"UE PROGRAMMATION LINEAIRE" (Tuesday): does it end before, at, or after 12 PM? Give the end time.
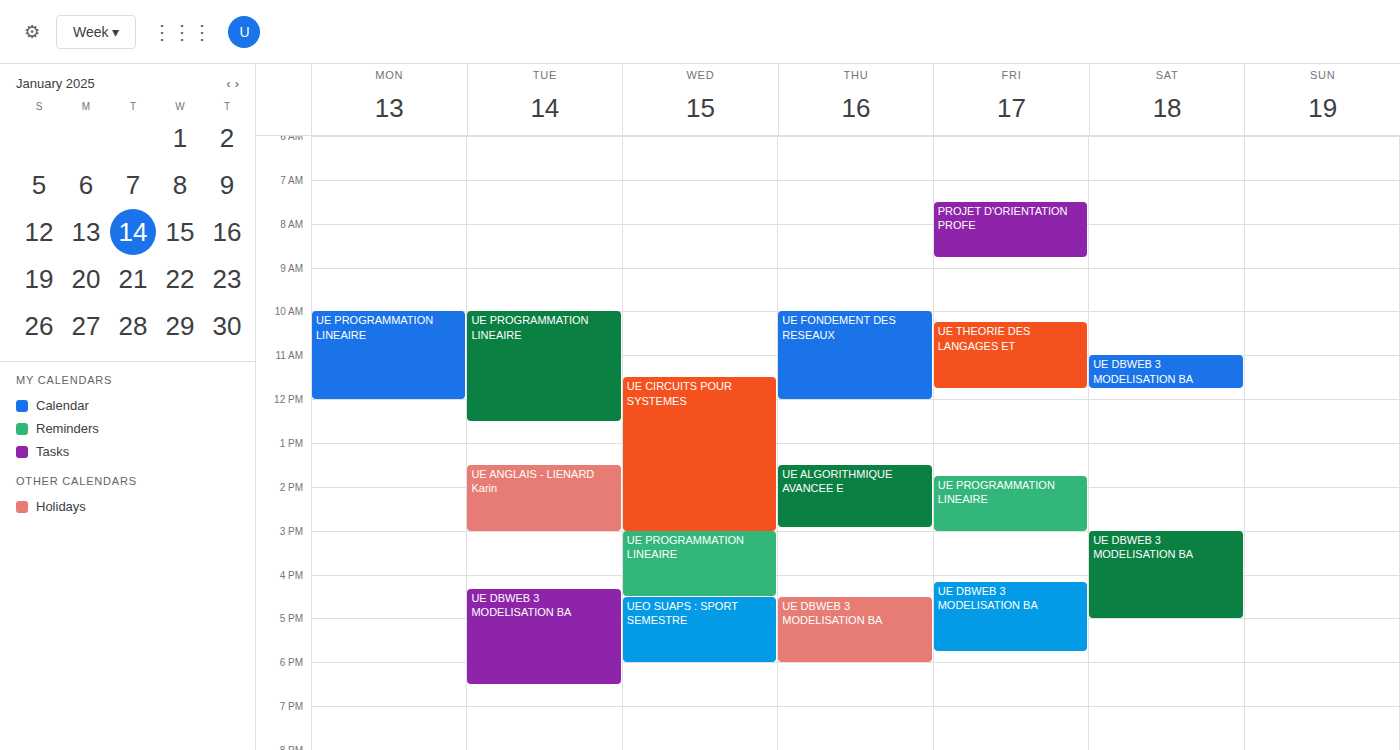
12:30 PM -- after 12 PM, 30 minutes below the 12 PM line.